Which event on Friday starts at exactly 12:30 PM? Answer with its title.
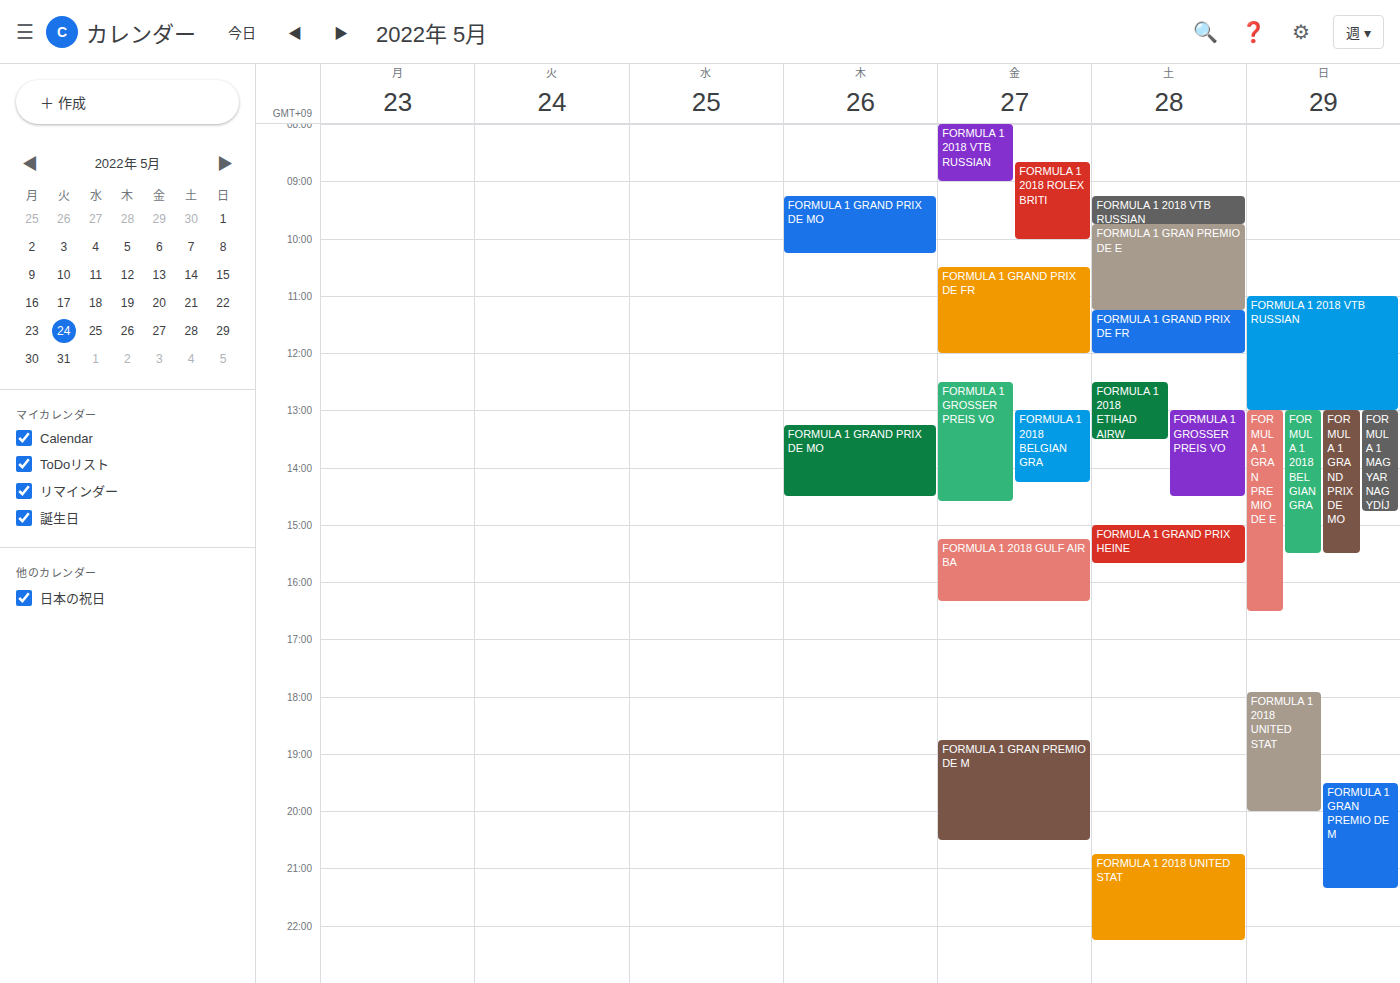
"FORMULA 1 GROSSER PREIS VO"